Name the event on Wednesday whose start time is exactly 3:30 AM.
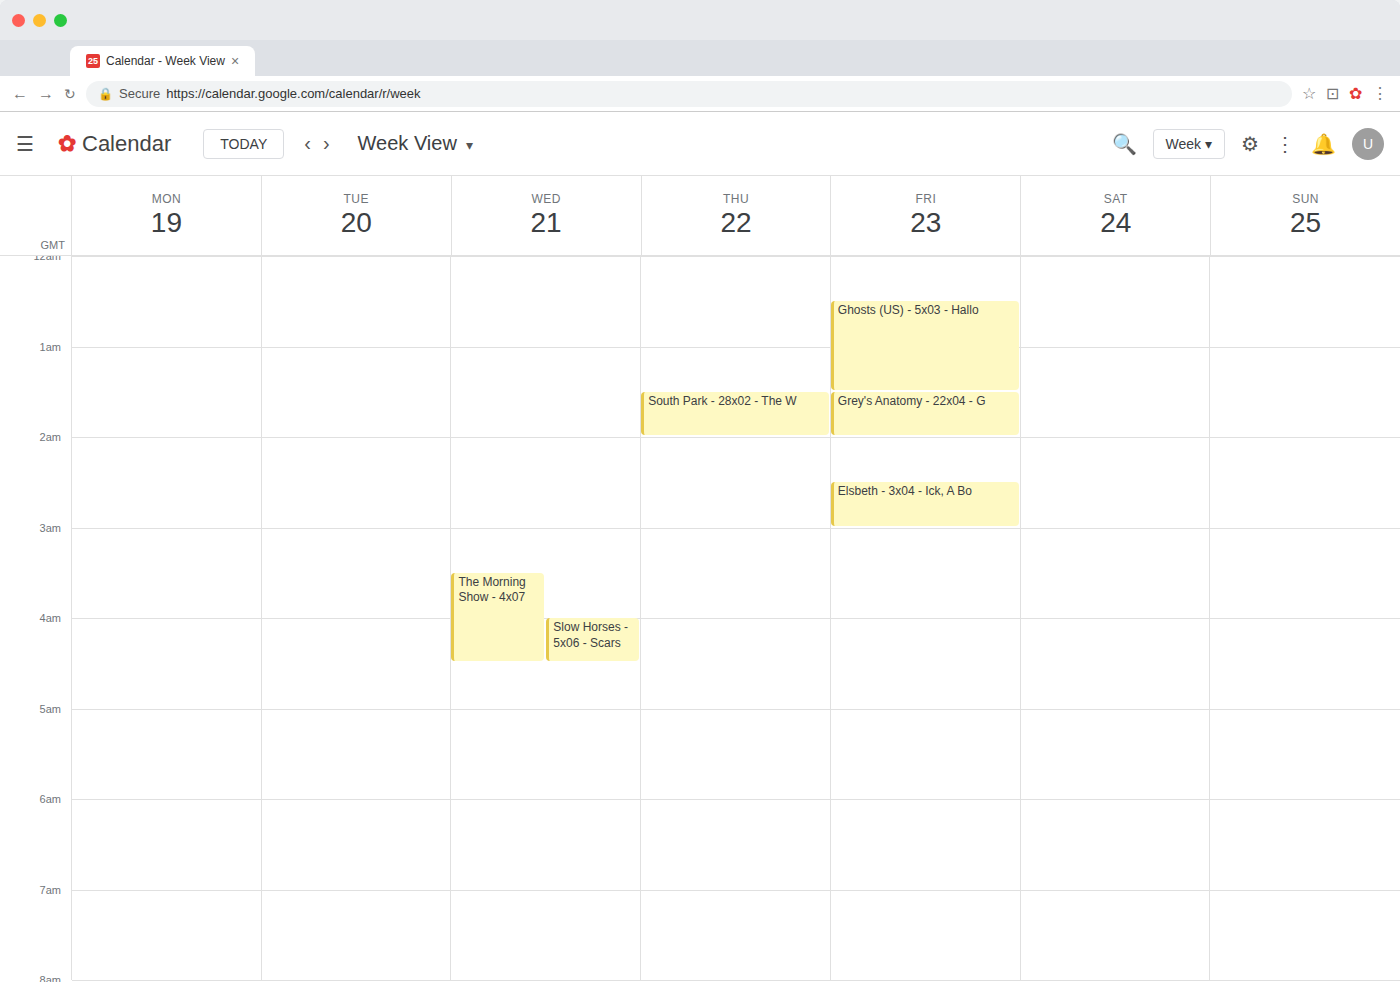
"The Morning Show - 4x07"